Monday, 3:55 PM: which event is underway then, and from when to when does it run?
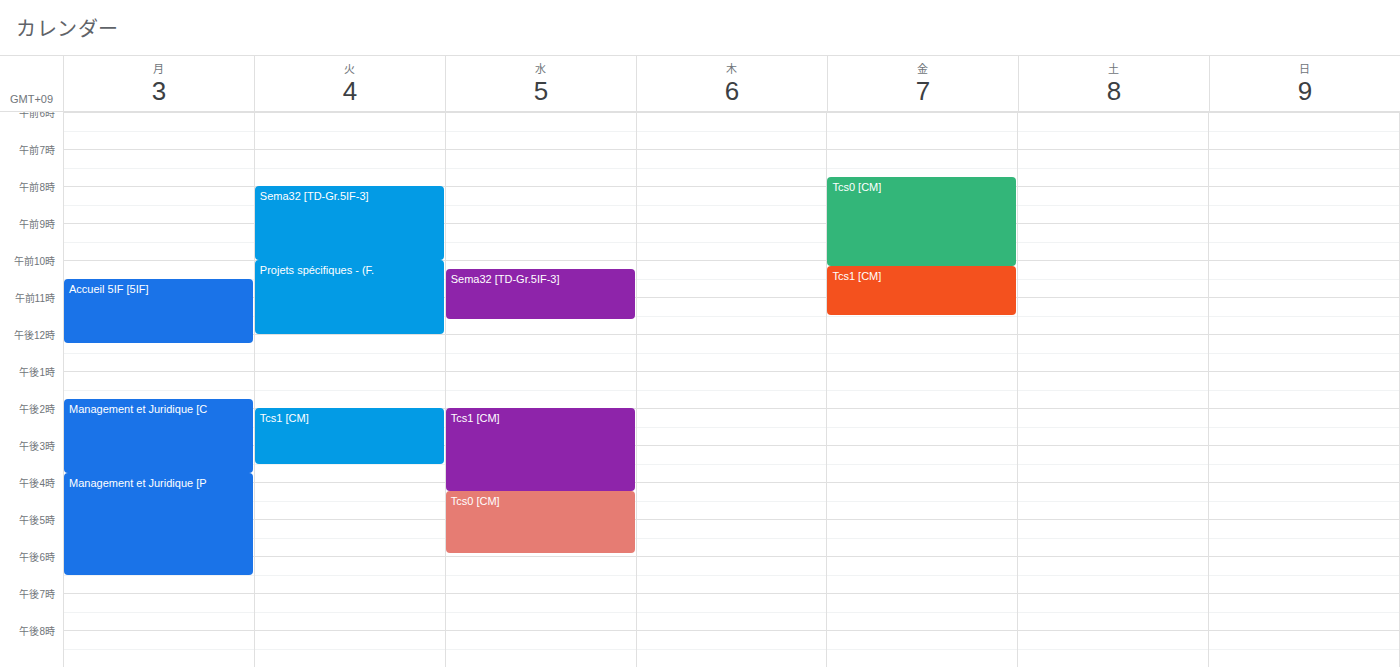
"Management et Juridique [P", 3:45 PM to 6:30 PM